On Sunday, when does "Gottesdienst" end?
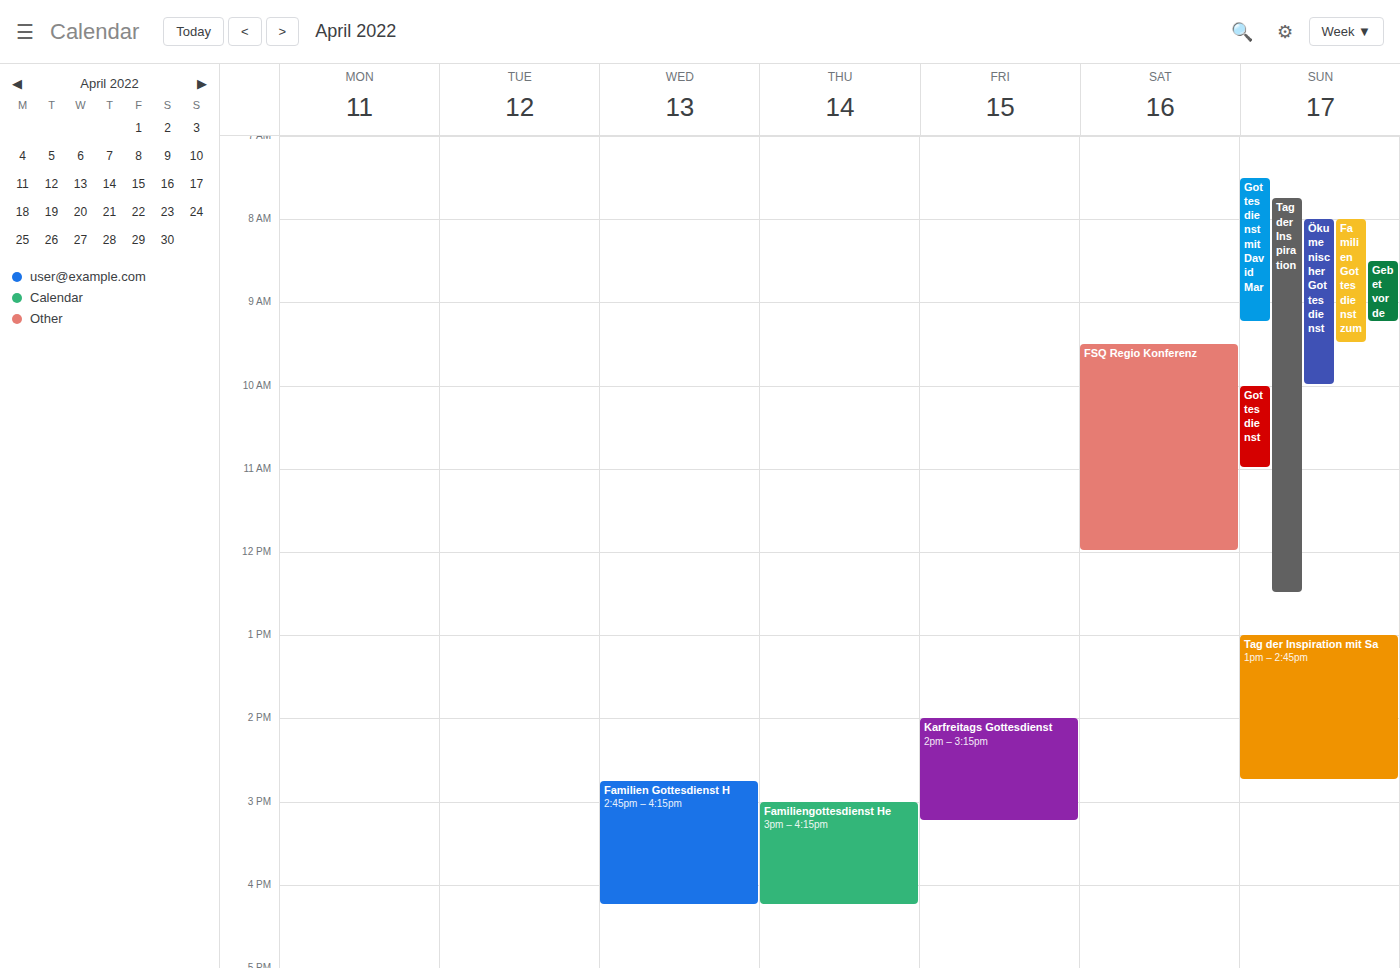
11:00 AM